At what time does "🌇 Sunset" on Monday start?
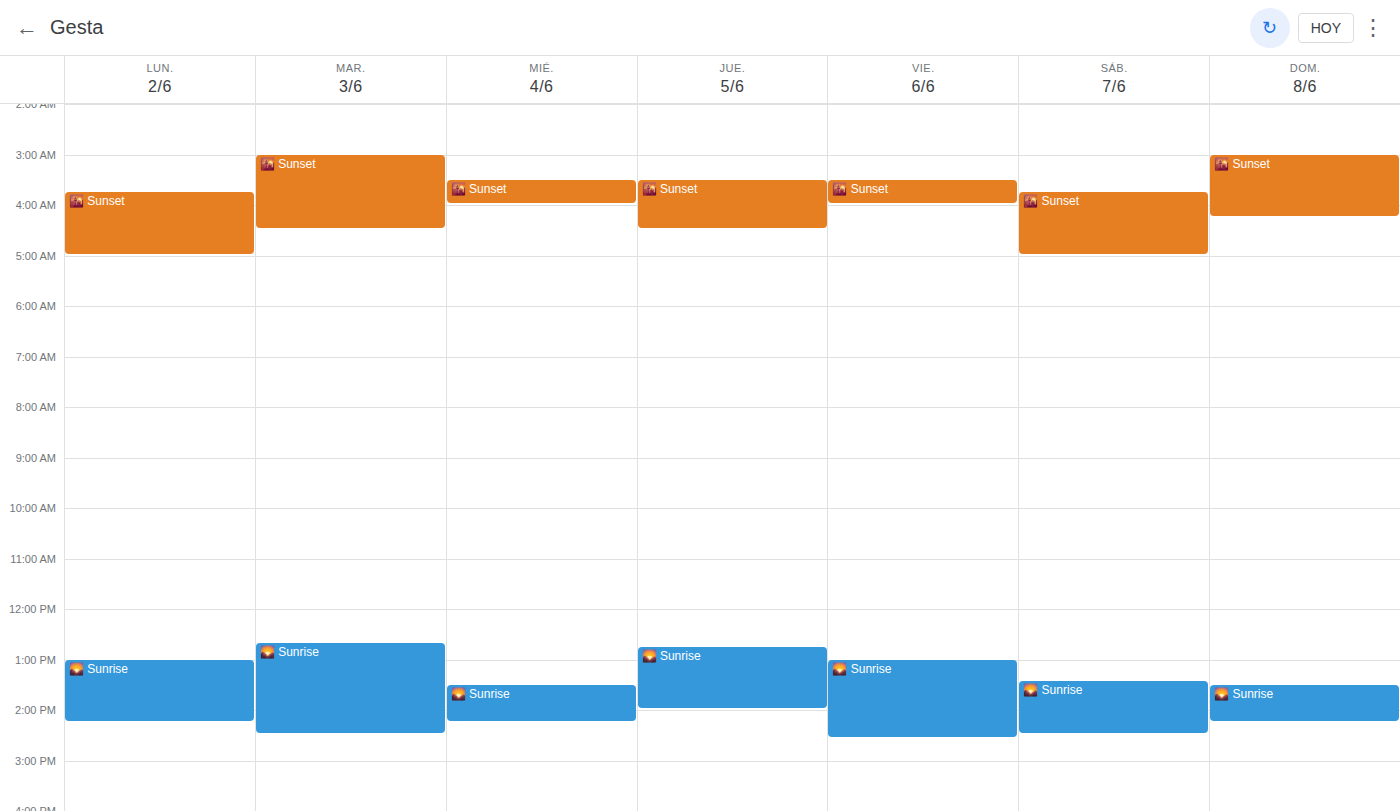
3:45 AM